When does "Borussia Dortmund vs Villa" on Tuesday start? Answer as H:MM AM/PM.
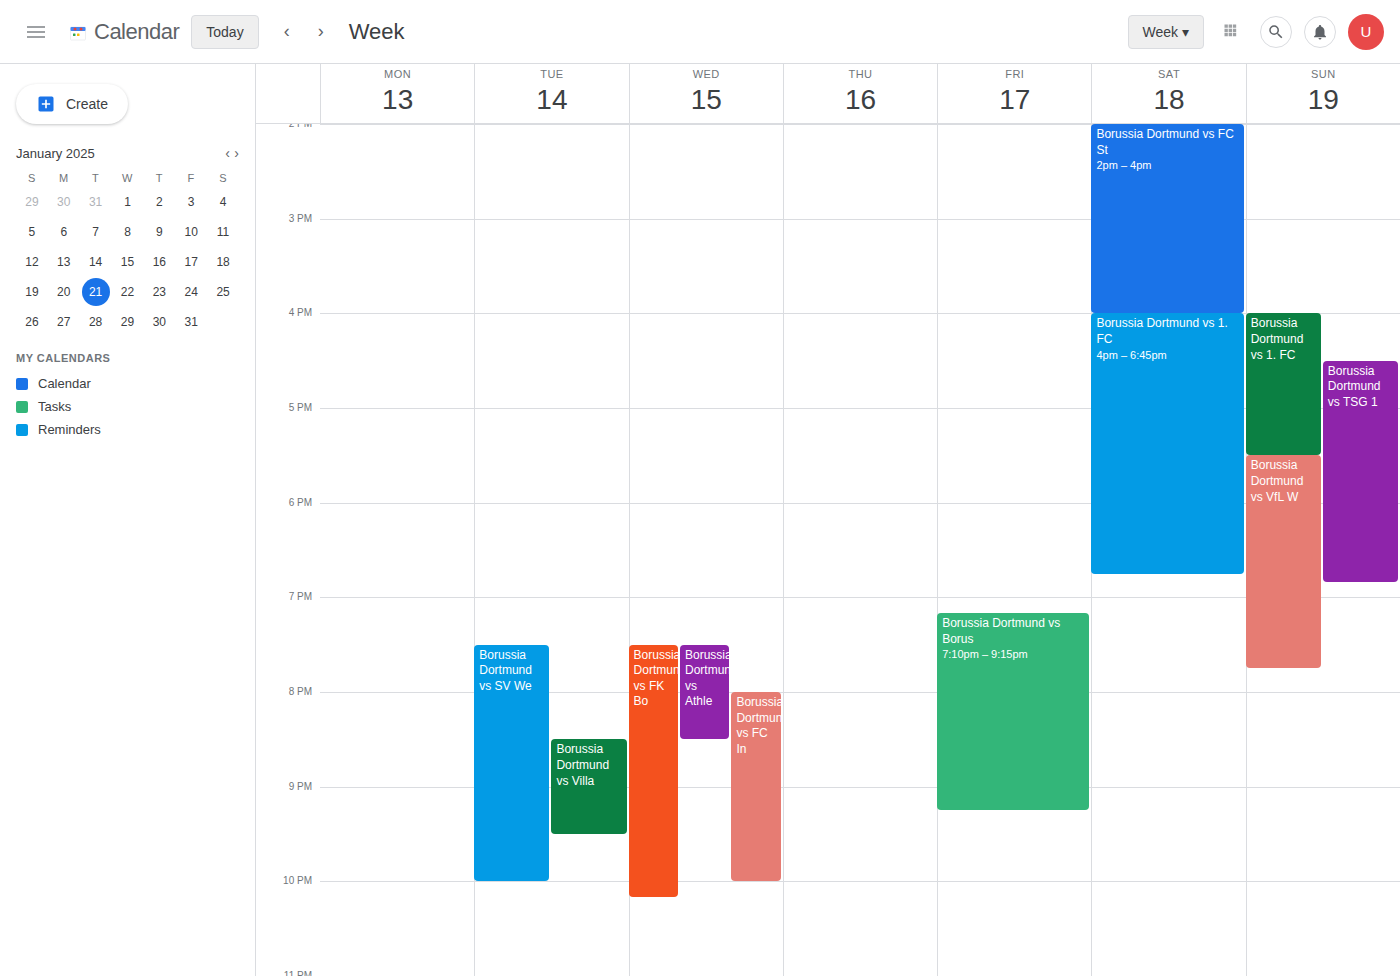
8:30 PM